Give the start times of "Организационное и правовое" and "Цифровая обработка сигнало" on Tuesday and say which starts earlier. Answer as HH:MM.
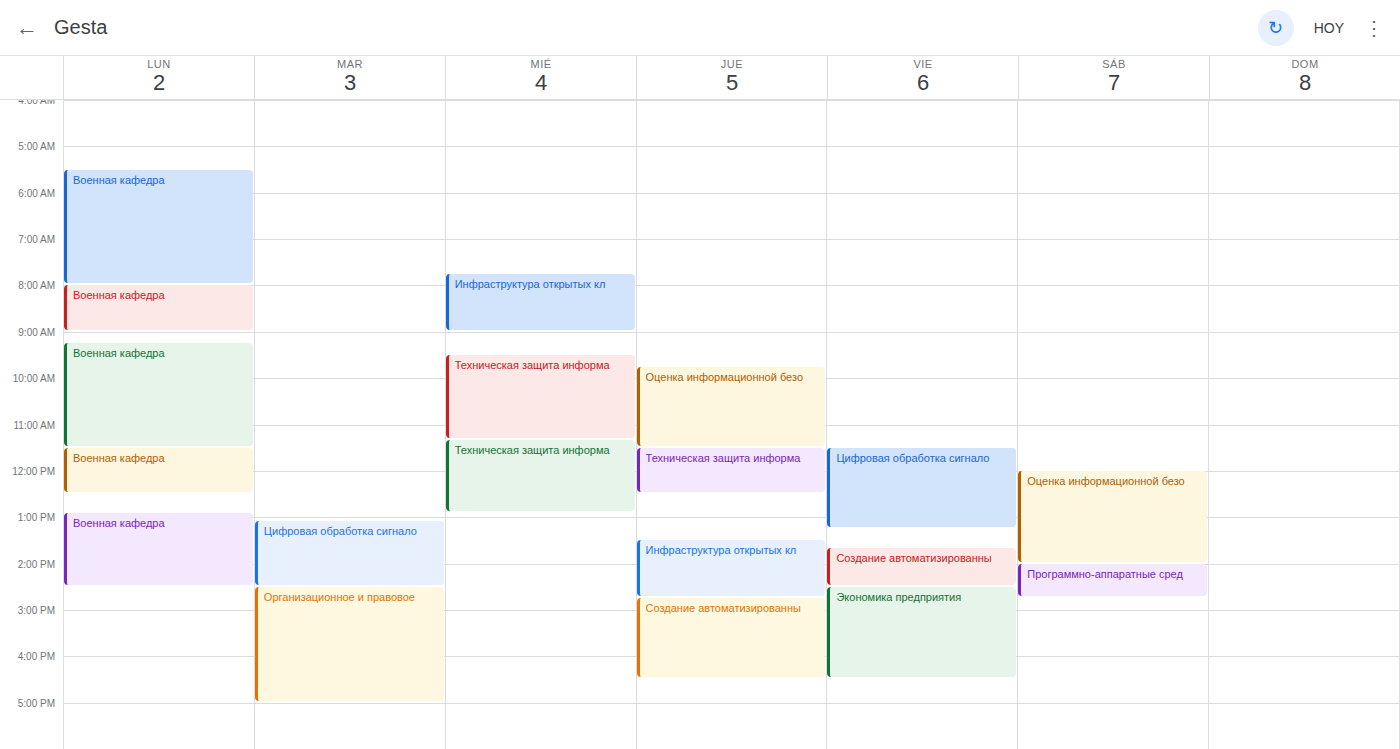
"Цифровая обработка сигнало" 13:05; "Организационное и правовое" 14:30.